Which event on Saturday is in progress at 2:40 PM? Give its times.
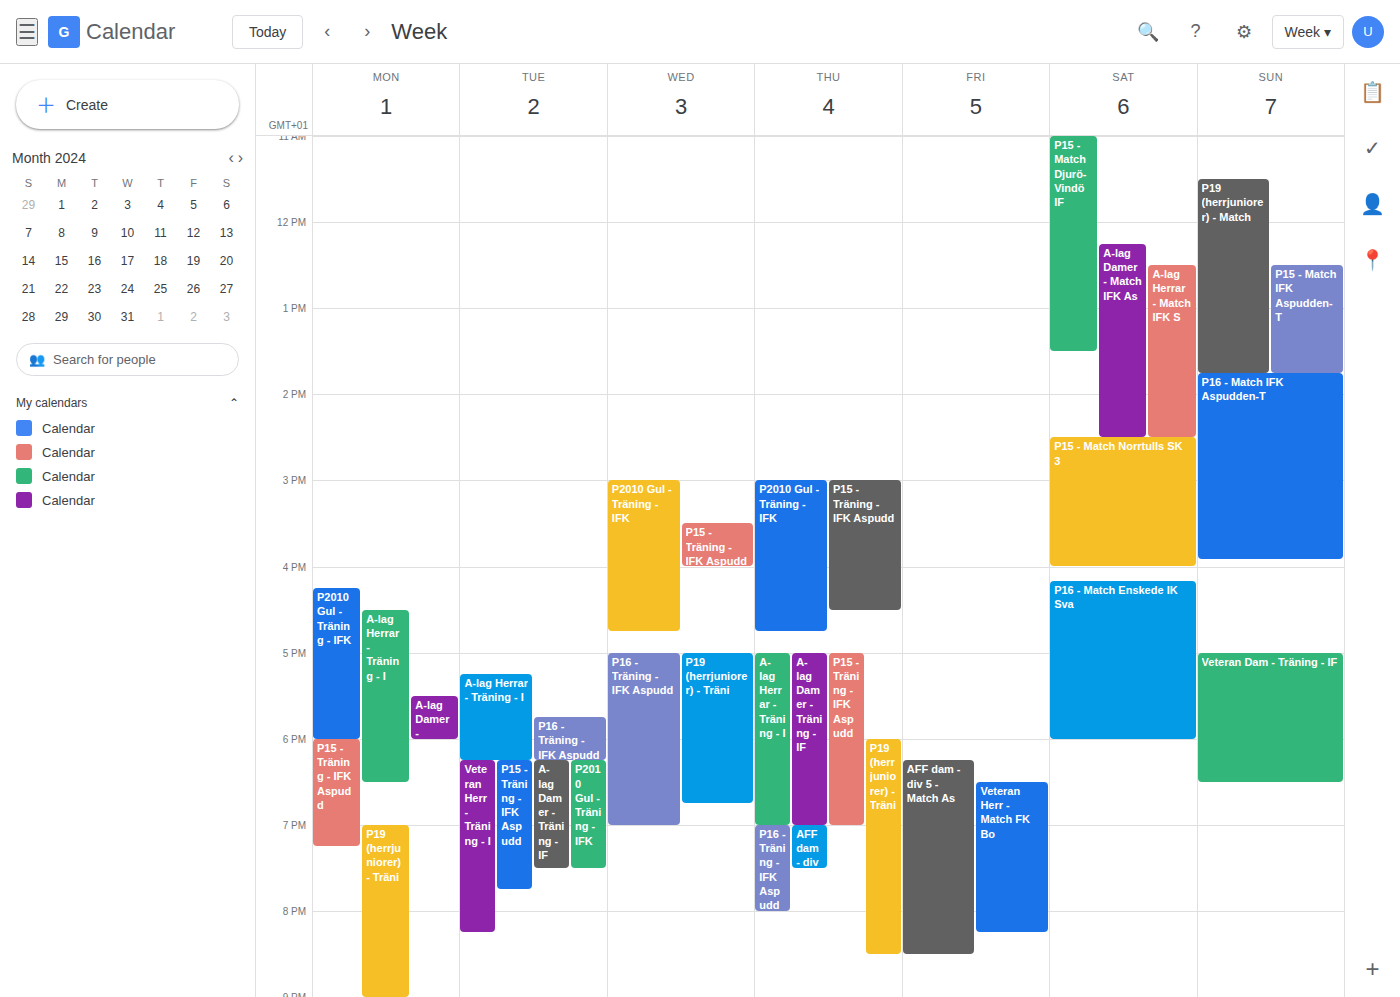
"P15 - Match Norrtulls SK 3", 2:30 PM to 4:00 PM